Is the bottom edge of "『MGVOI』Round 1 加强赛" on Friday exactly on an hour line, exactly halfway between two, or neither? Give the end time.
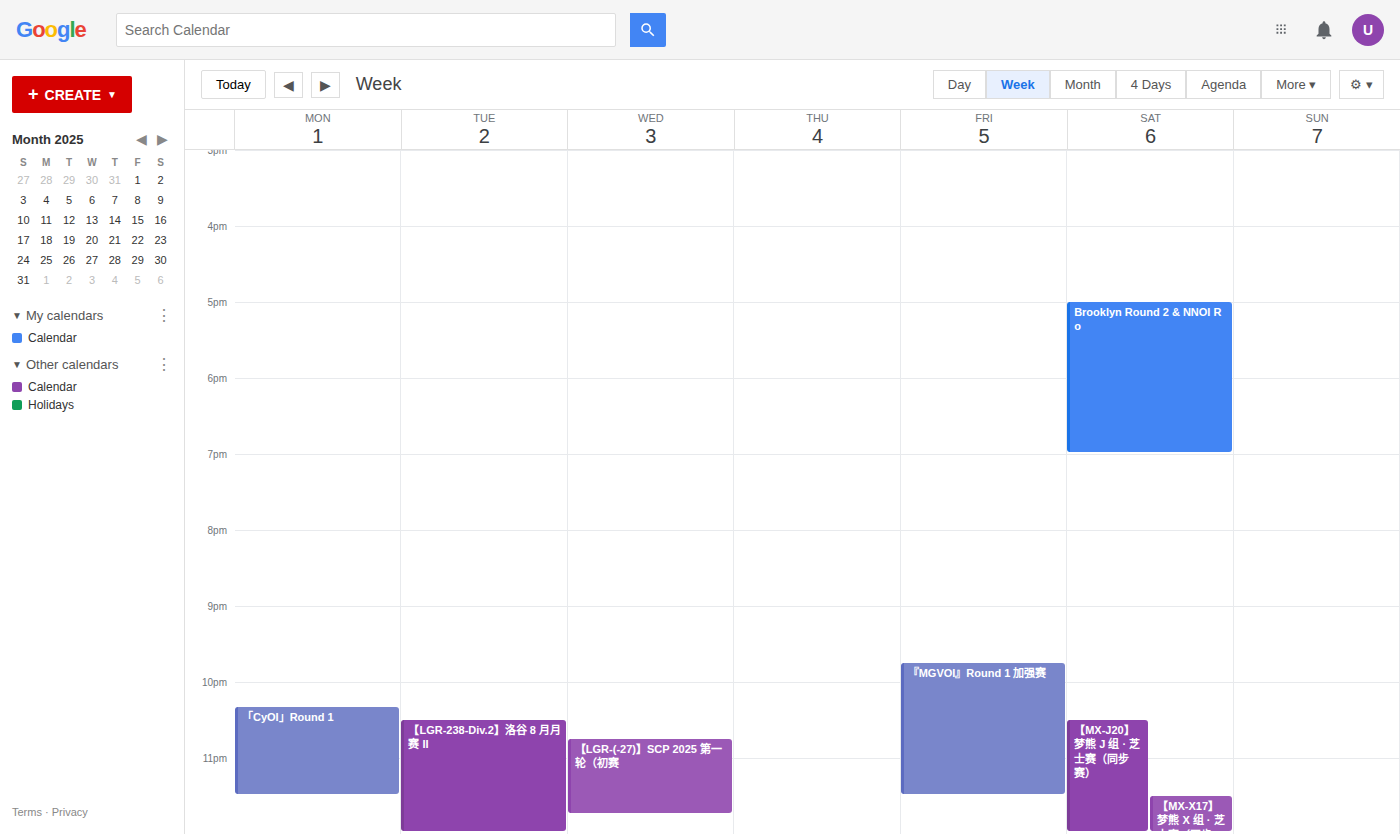
23:30 -- halfway between the 23:00 and 24:00 lines.